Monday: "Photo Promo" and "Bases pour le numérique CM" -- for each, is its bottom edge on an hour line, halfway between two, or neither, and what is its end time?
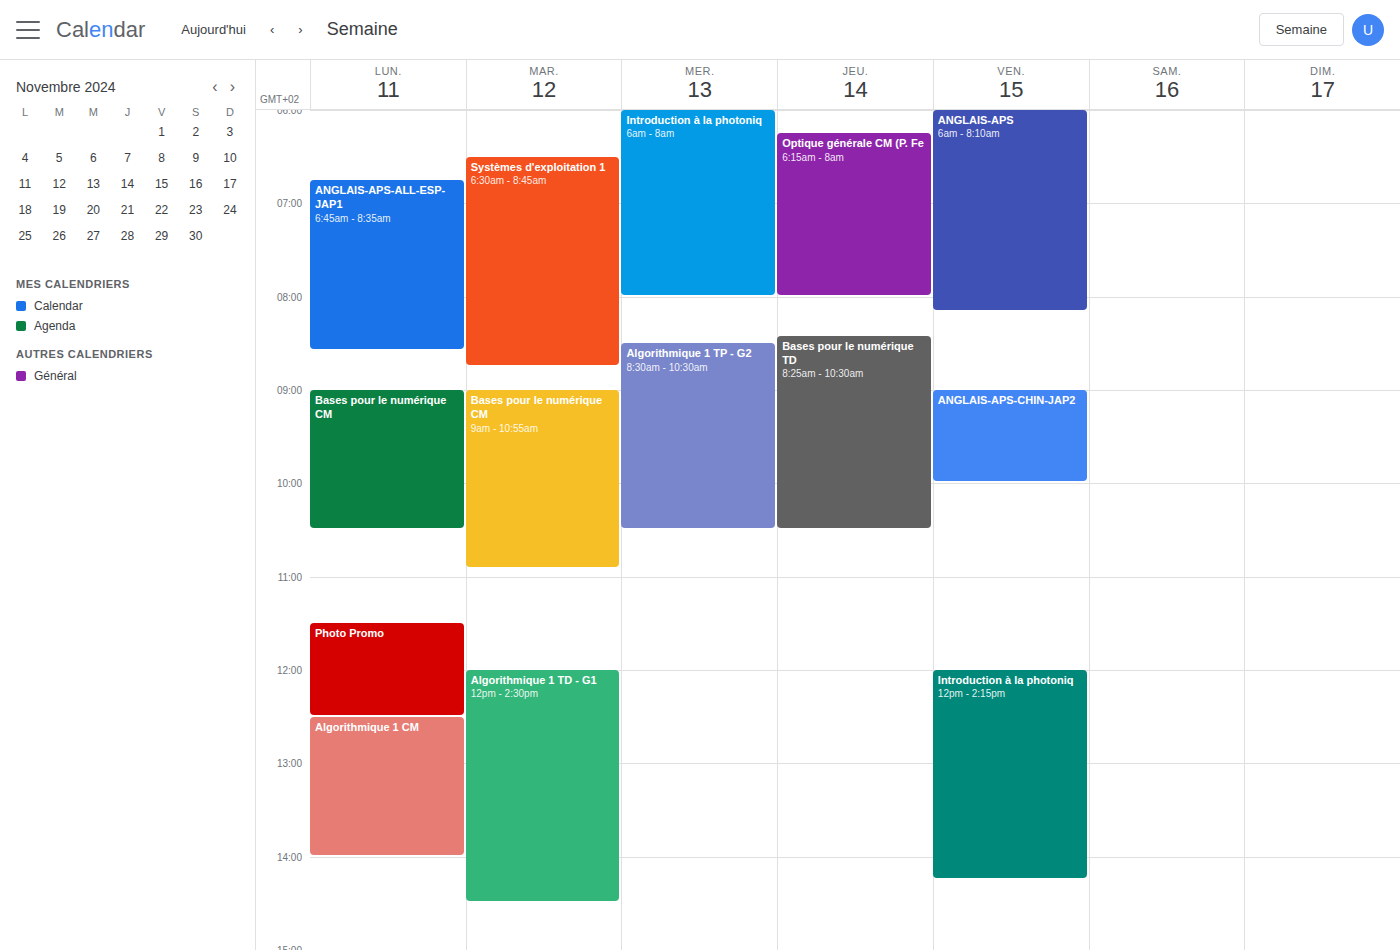
"Photo Promo": 12:30 PM, halfway between the 12 PM and 1 PM lines. "Bases pour le numérique CM": 10:30 AM, halfway between the 10 AM and 11 AM lines.